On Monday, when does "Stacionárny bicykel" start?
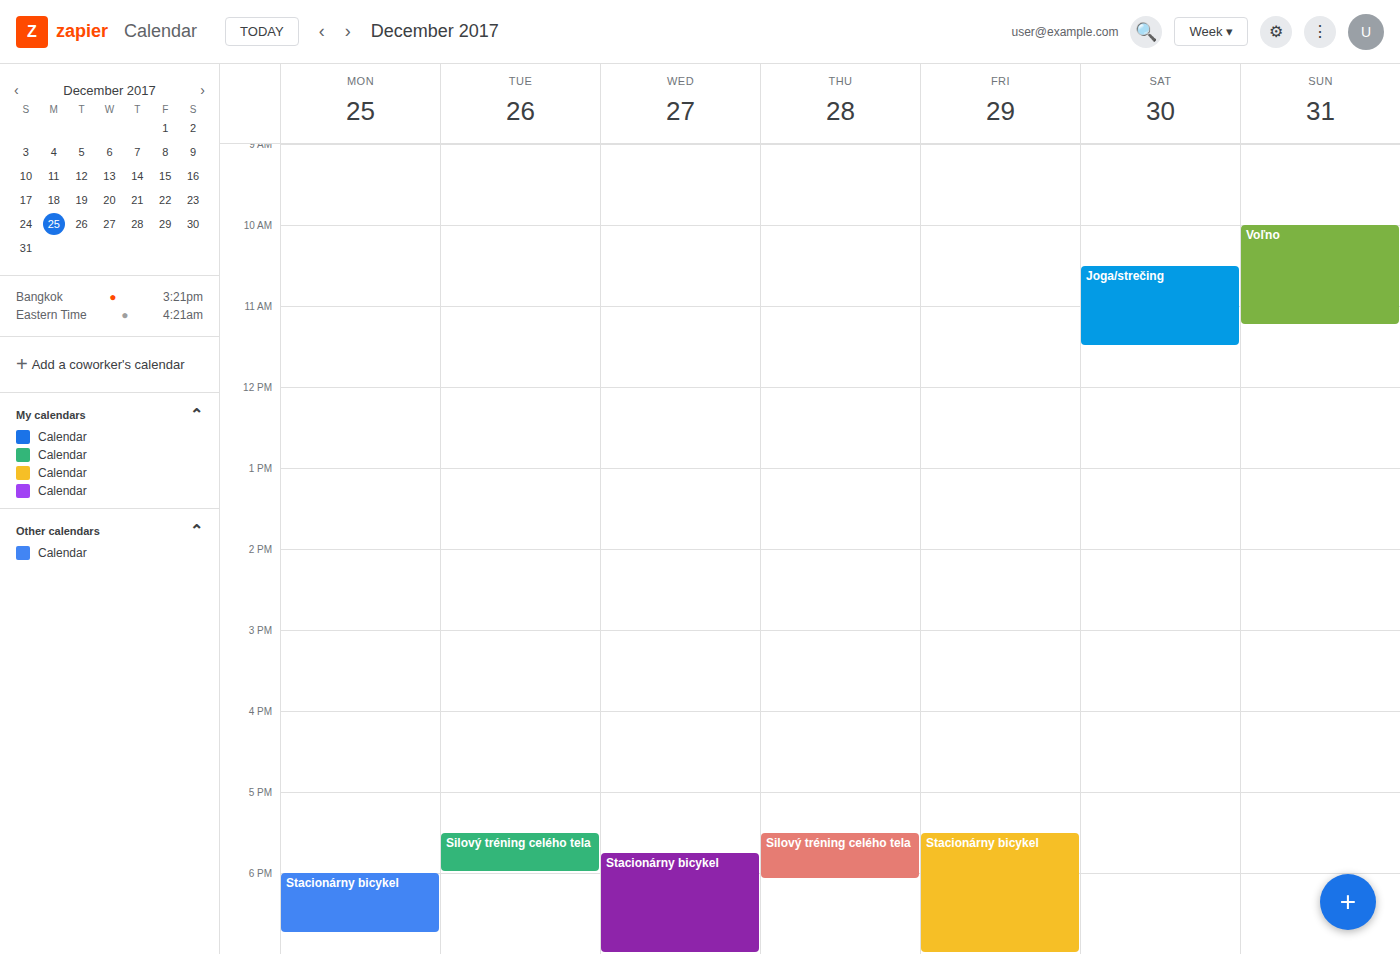
6:00 PM